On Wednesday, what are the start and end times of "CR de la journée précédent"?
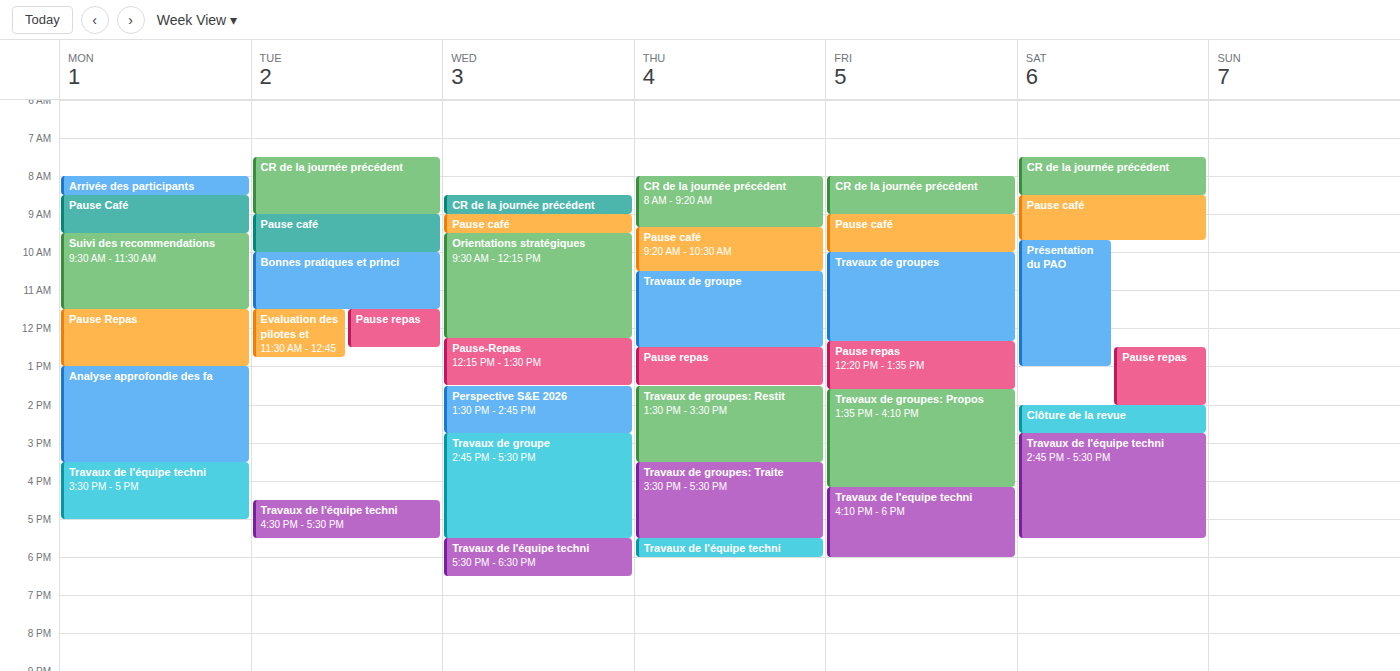
08:30 to 09:00